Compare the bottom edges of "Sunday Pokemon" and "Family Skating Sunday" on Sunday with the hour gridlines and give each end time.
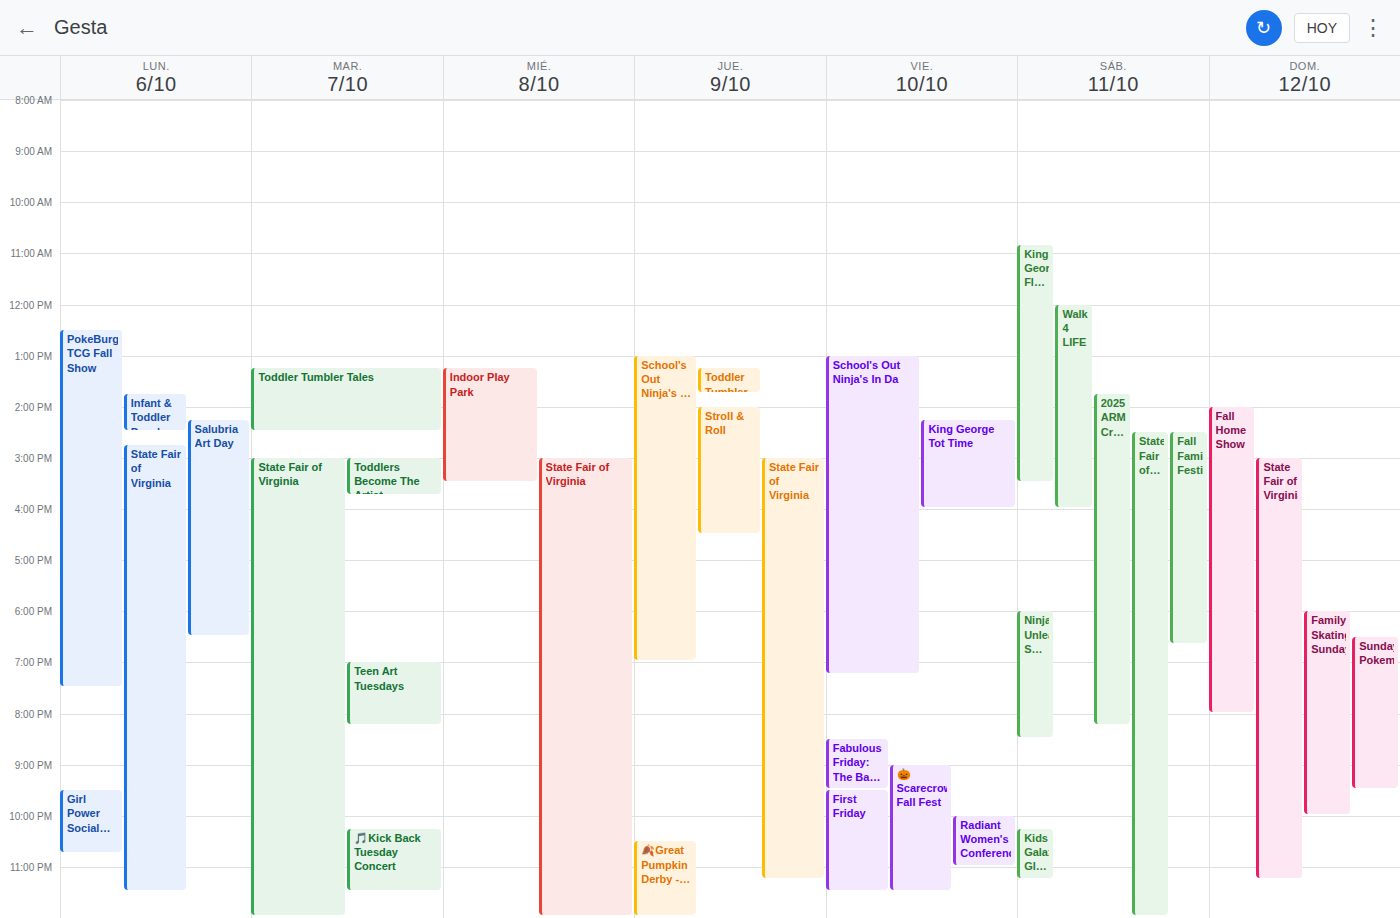
"Sunday Pokemon": 9:30 PM, halfway between the 9 PM and 10 PM lines. "Family Skating Sunday": 10:00 PM, exactly on the 10 PM line.